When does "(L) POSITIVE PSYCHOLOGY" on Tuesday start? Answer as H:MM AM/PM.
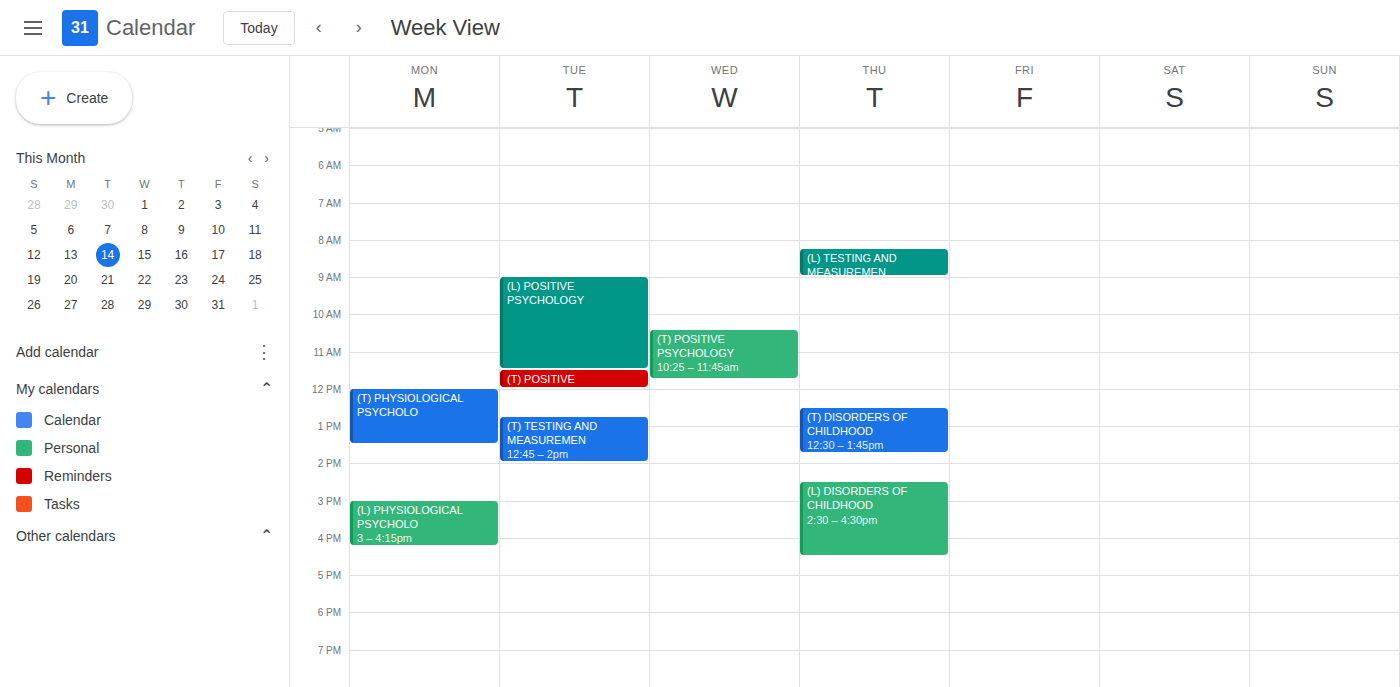
9:00 AM